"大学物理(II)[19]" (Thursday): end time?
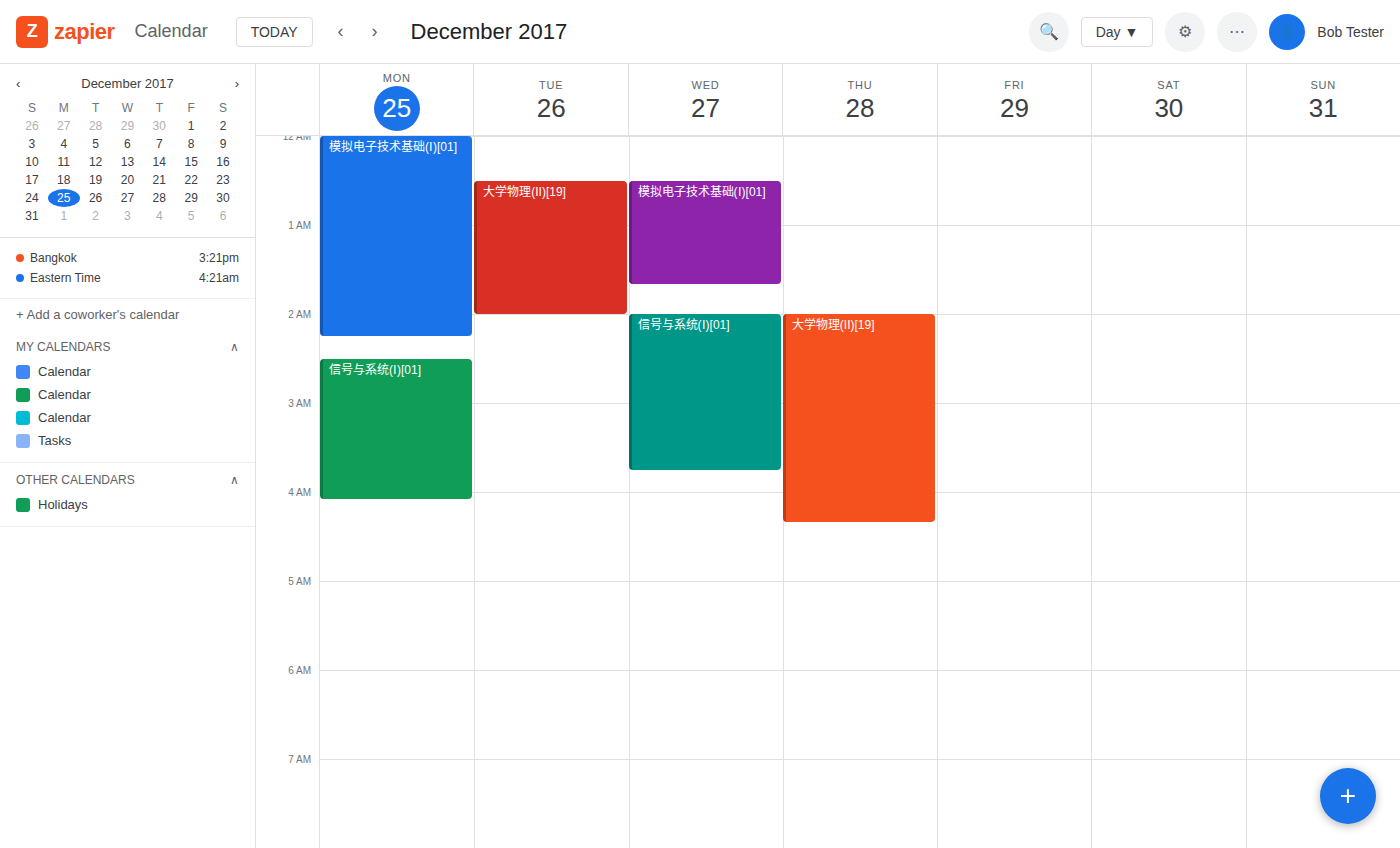
4:20 AM